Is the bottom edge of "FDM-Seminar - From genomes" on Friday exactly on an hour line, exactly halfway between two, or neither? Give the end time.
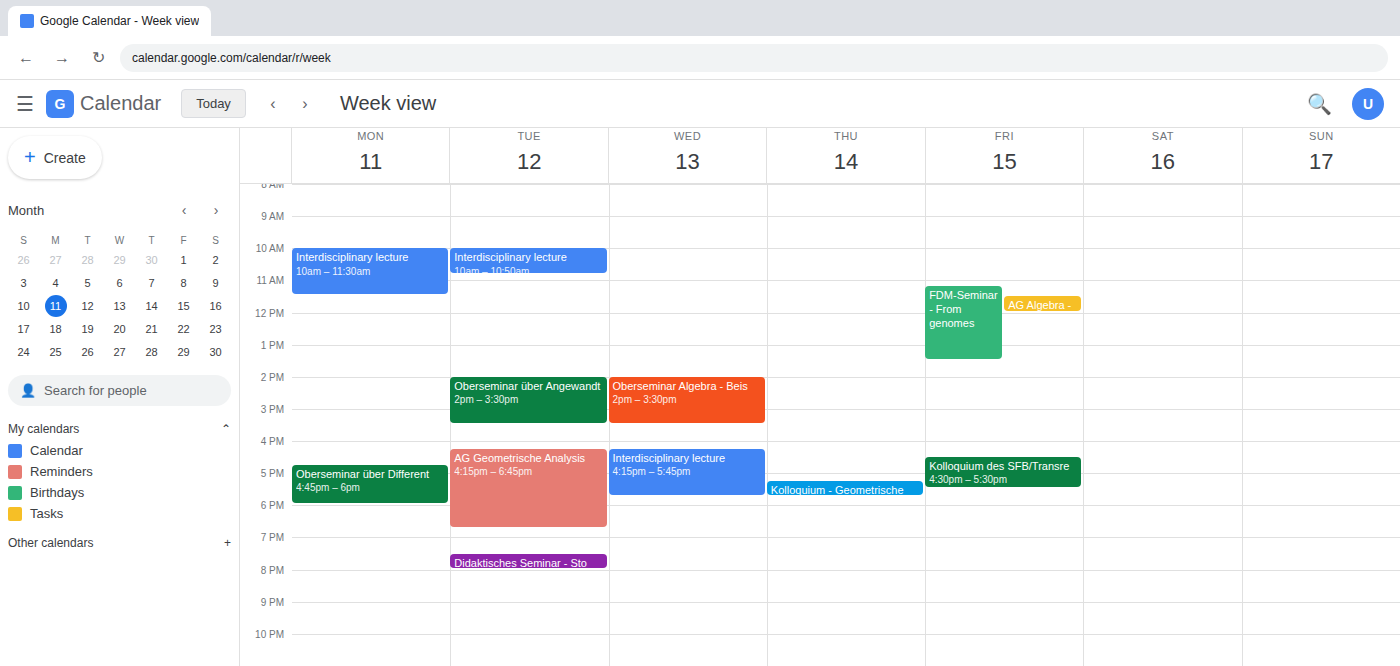
1:30 PM -- halfway between the 1 PM and 2 PM lines.